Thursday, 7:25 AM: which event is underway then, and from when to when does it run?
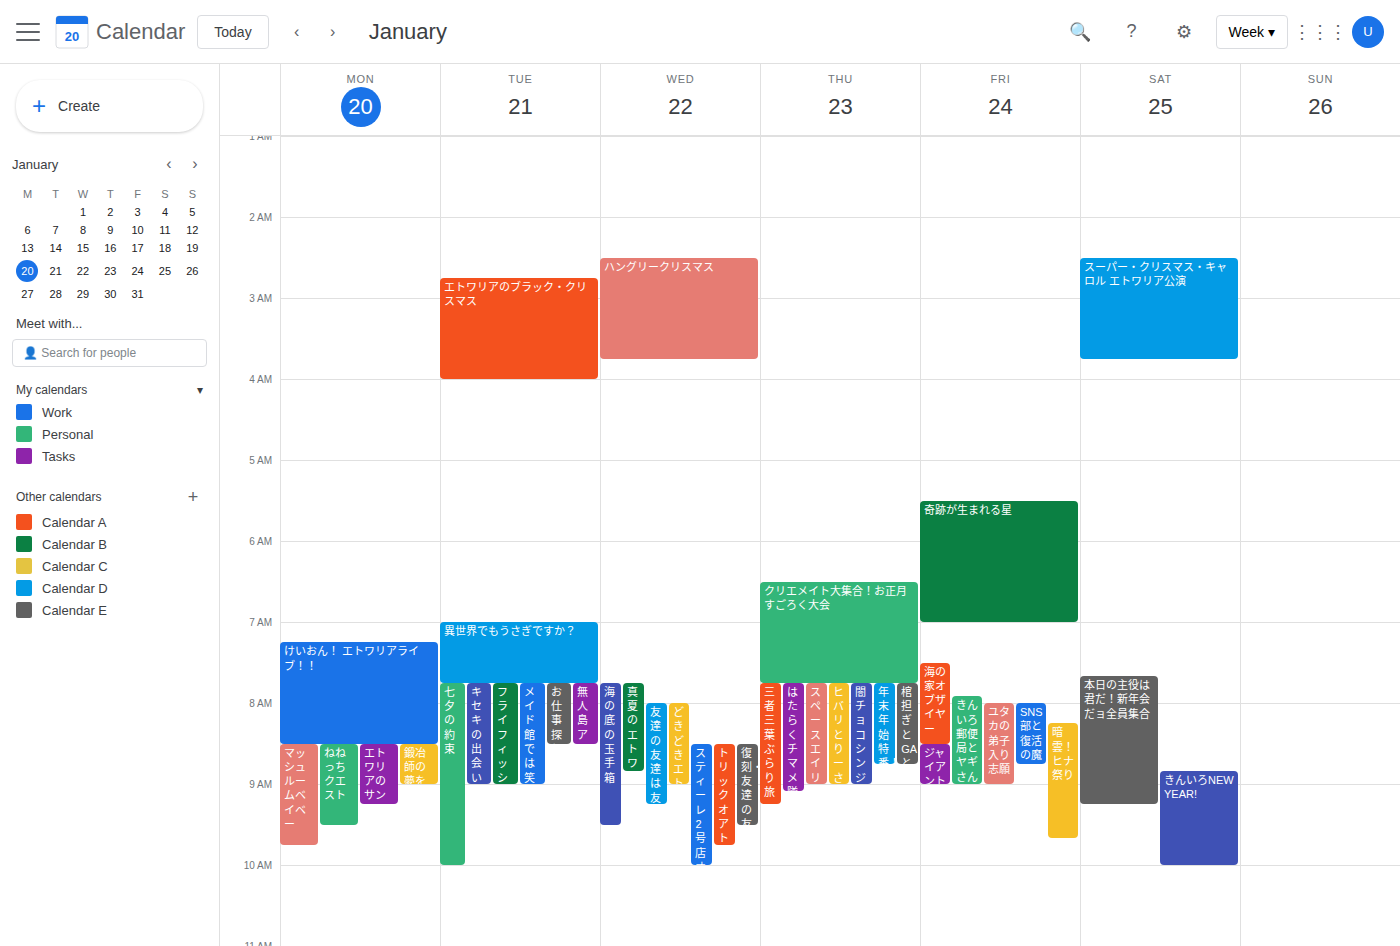
"クリエメイト大集合！お正月すごろく大会", 6:30 AM to 7:45 AM